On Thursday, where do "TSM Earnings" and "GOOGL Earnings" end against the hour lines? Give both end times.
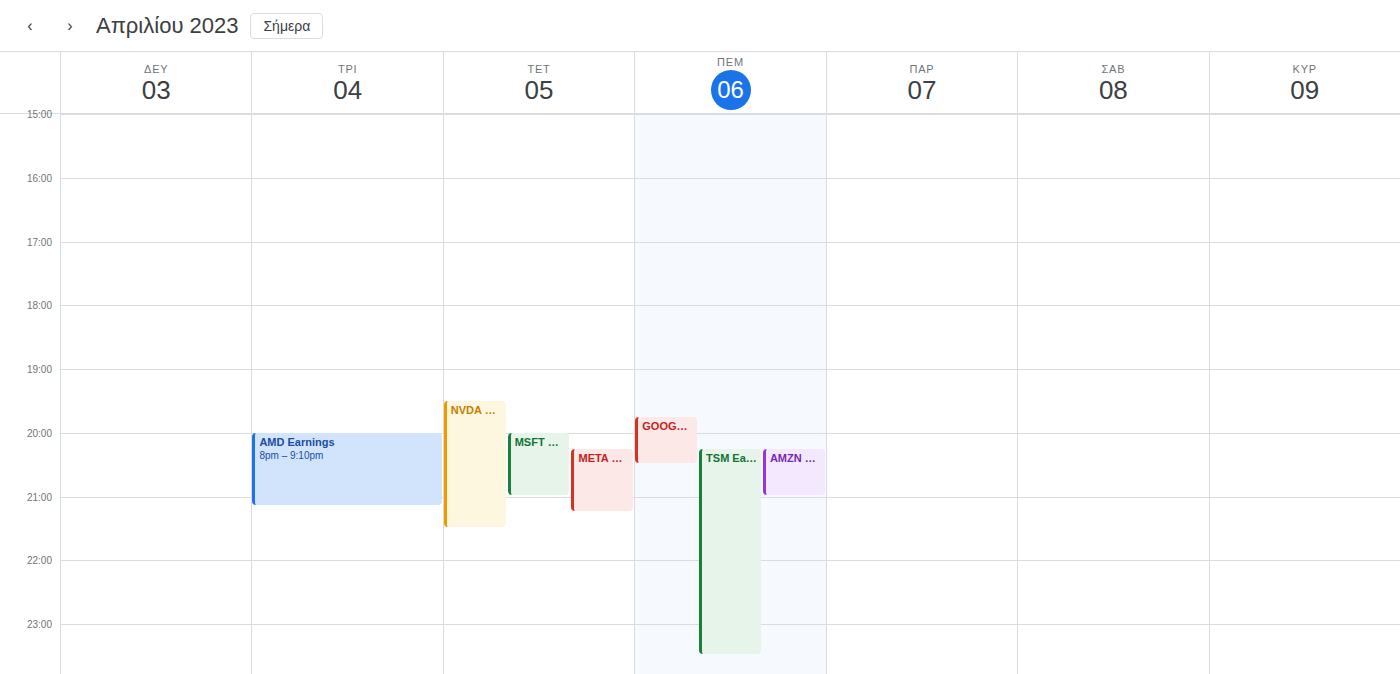
"TSM Earnings": 23:30, halfway between the 23:00 and 24:00 lines. "GOOGL Earnings": 20:30, halfway between the 20:00 and 21:00 lines.